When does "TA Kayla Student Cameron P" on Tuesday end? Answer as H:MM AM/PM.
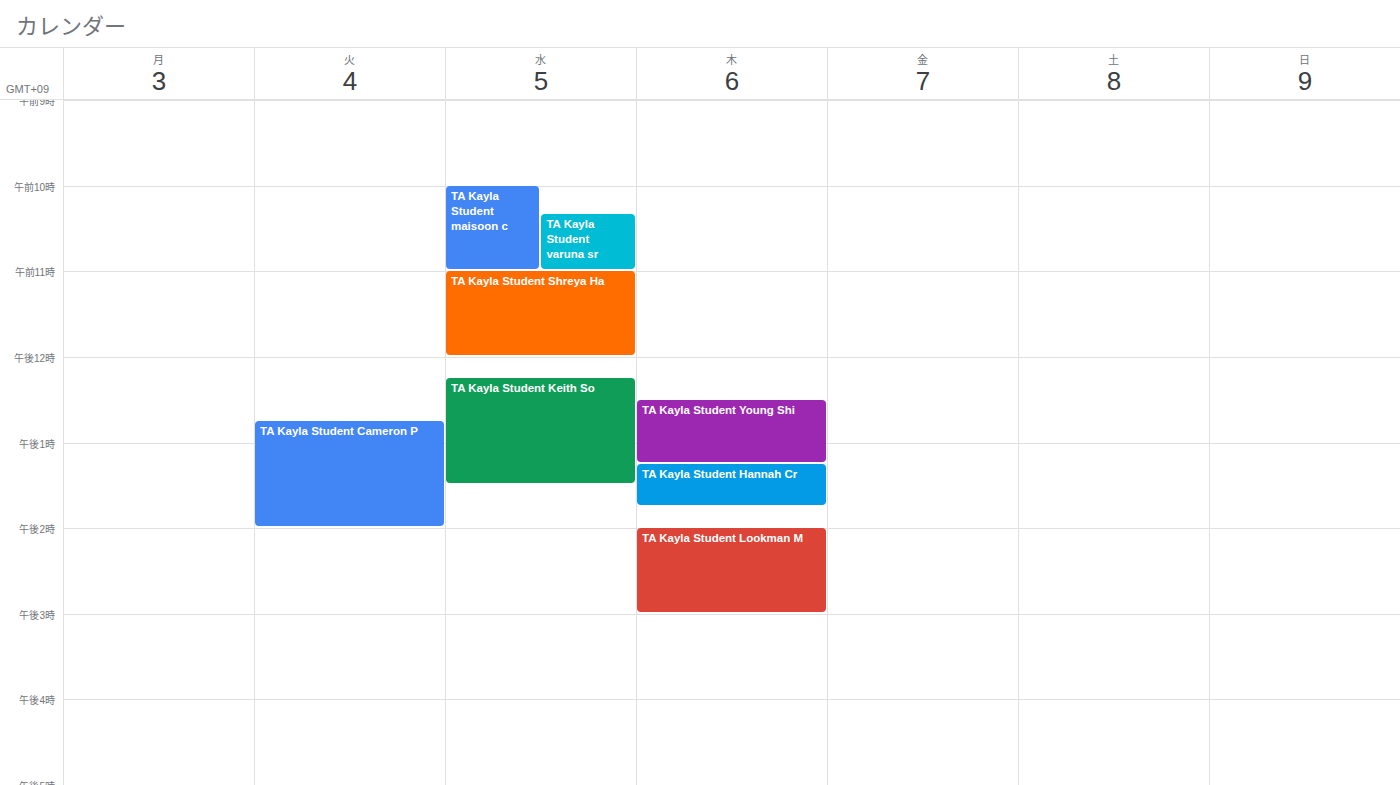
2:00 PM